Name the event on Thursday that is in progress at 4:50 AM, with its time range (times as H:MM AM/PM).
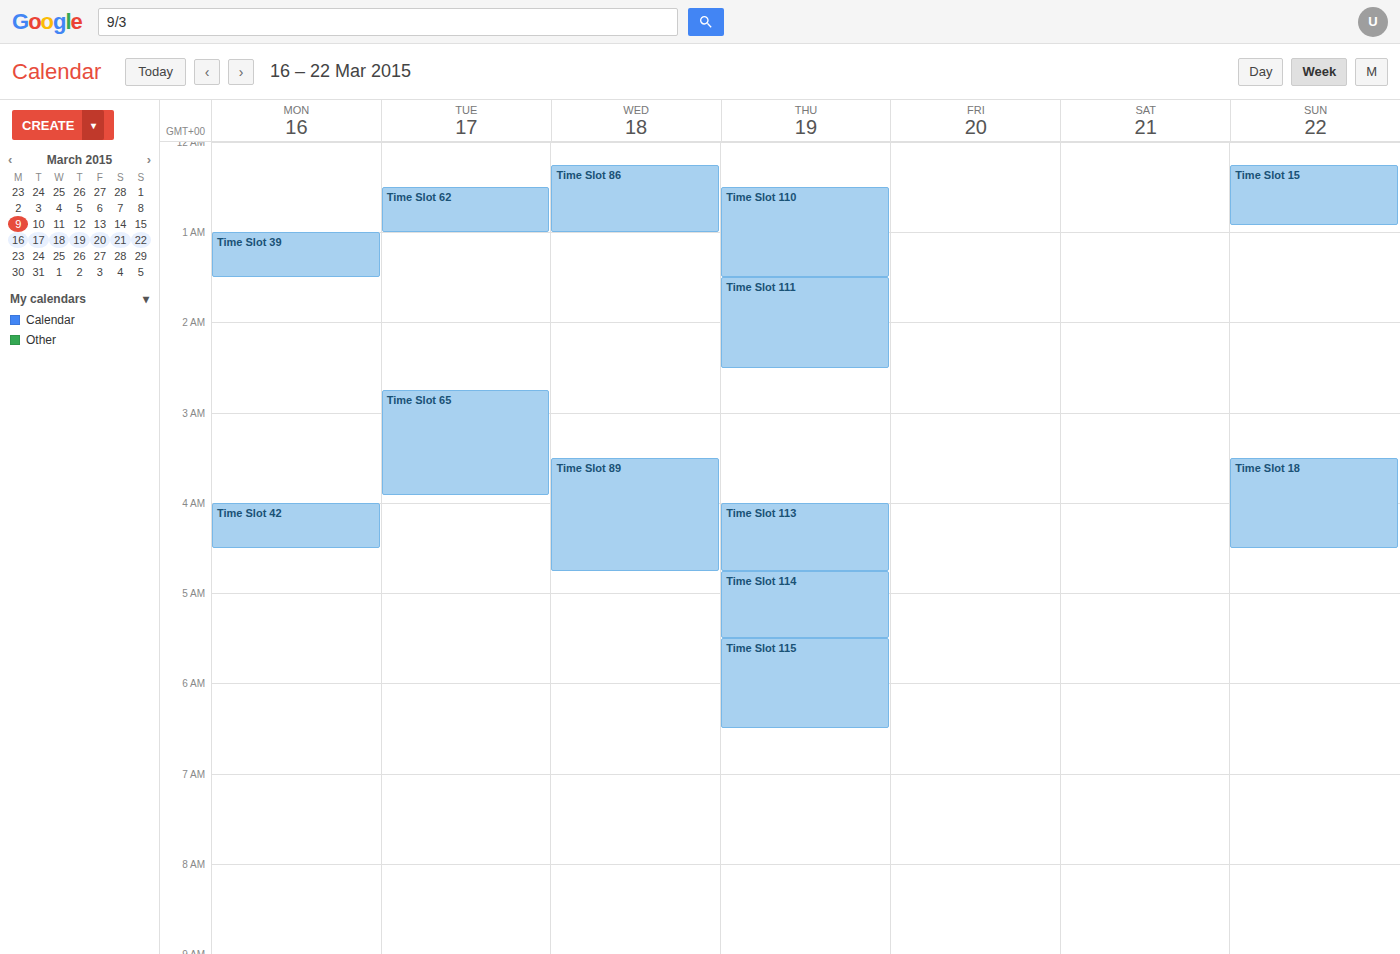
"Time Slot 114", 4:45 AM to 5:30 AM